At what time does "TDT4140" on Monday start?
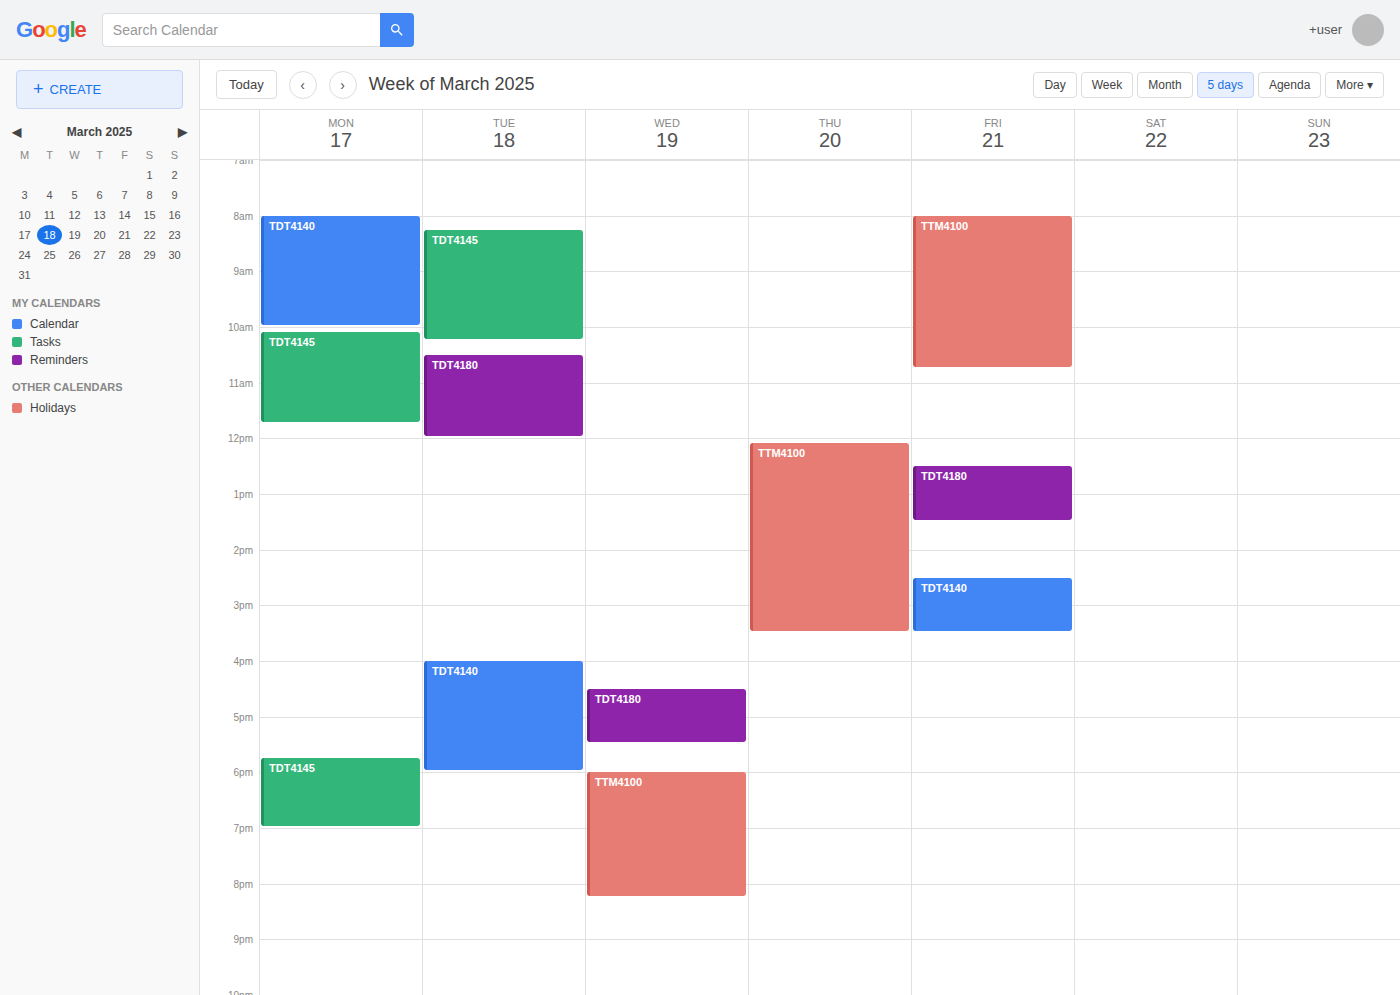
8:00 AM